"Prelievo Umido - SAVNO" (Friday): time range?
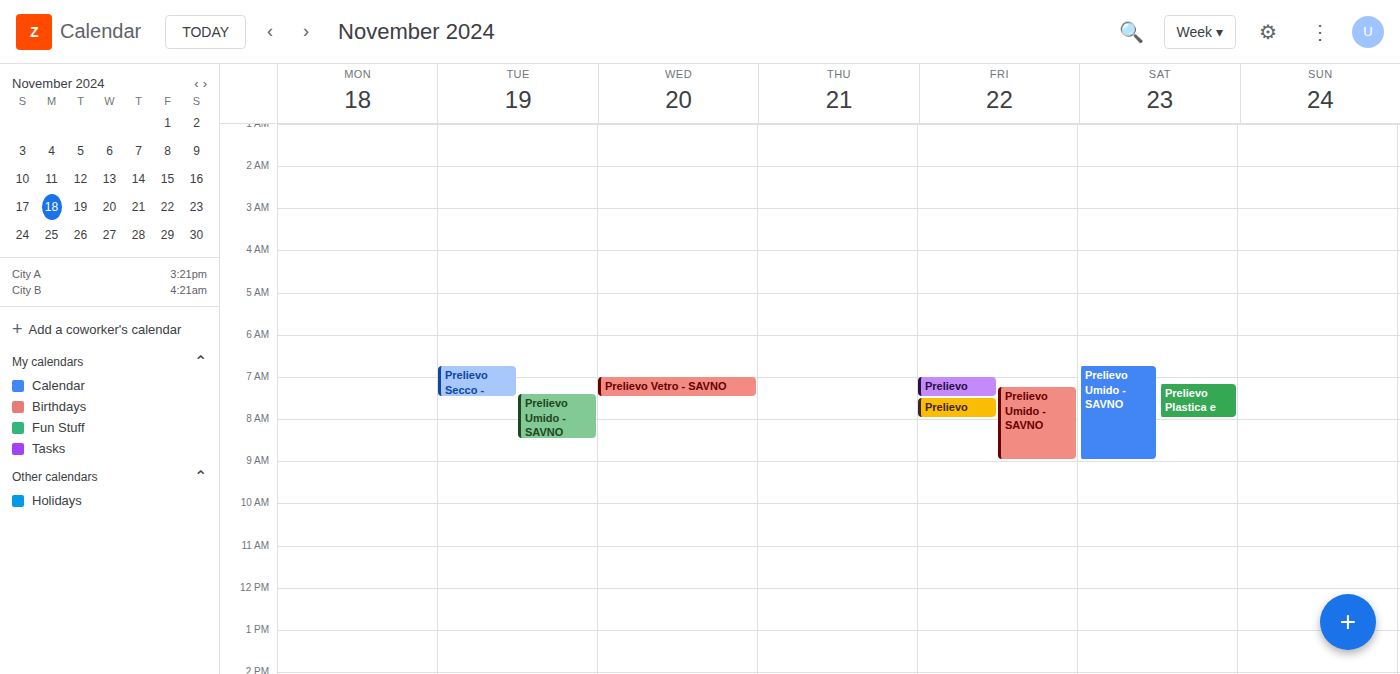
7:15 AM to 9:00 AM